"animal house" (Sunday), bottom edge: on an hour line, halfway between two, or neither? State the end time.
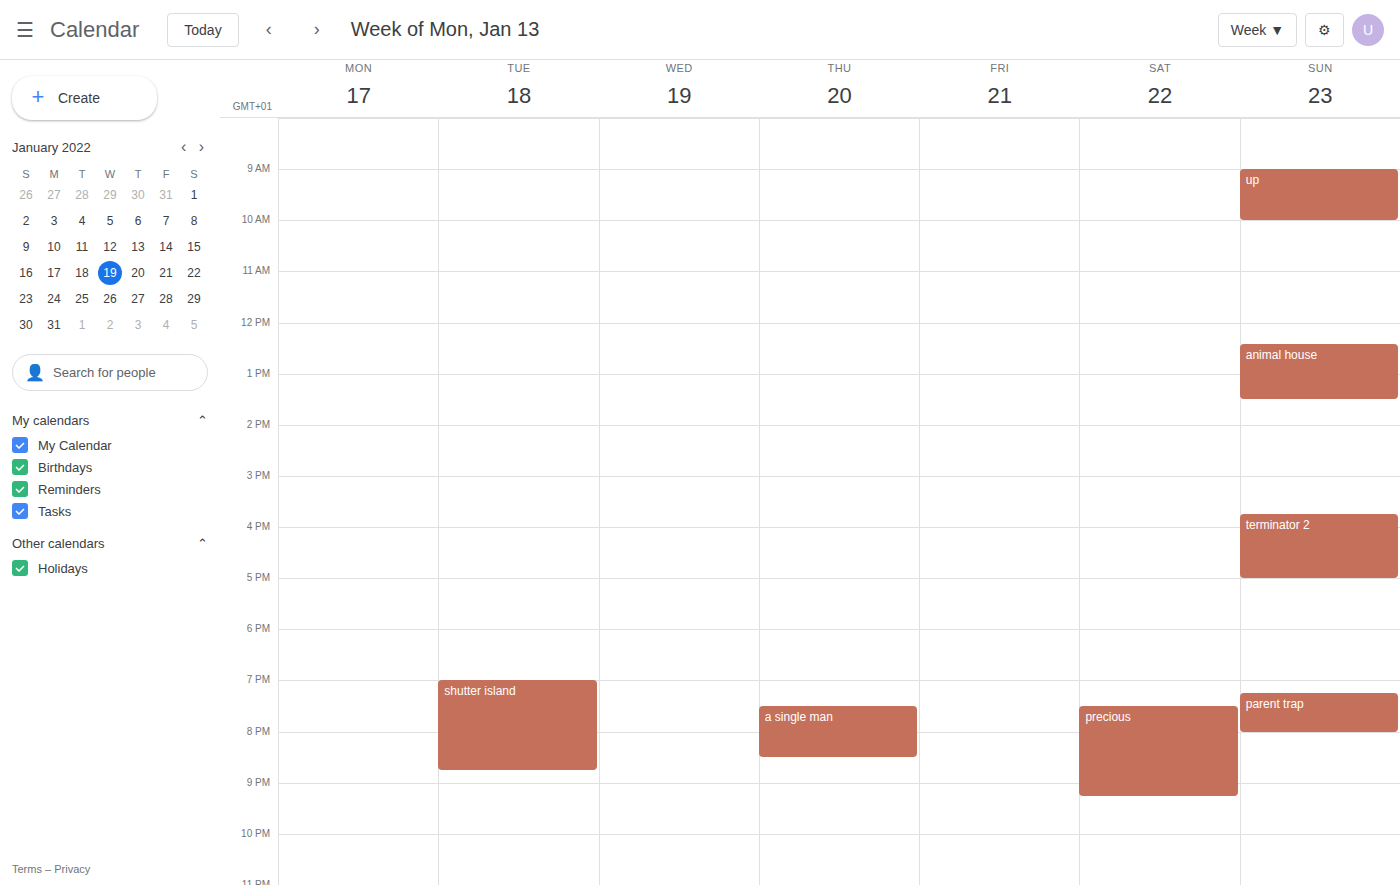
1:30 PM -- halfway between the 1 PM and 2 PM lines.